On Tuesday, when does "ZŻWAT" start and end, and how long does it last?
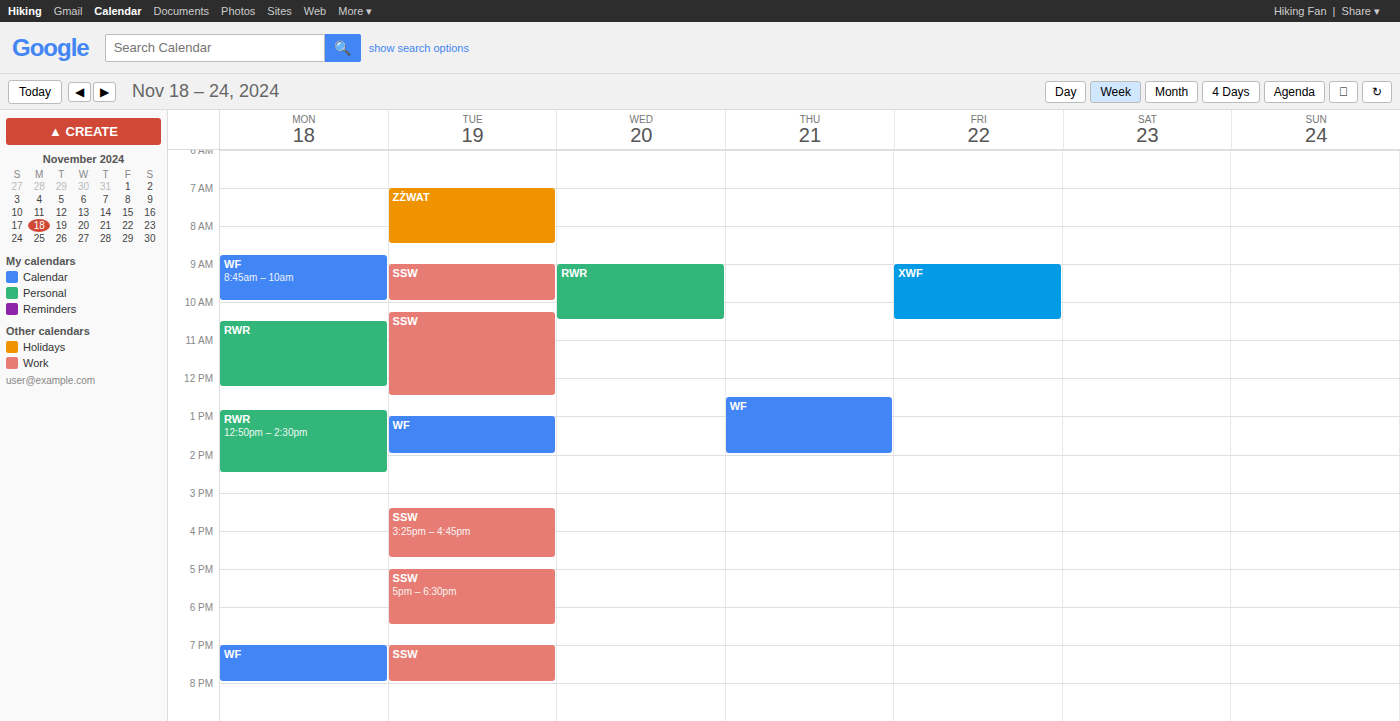
7:00 AM to 8:30 AM, 1 hour 30 minutes